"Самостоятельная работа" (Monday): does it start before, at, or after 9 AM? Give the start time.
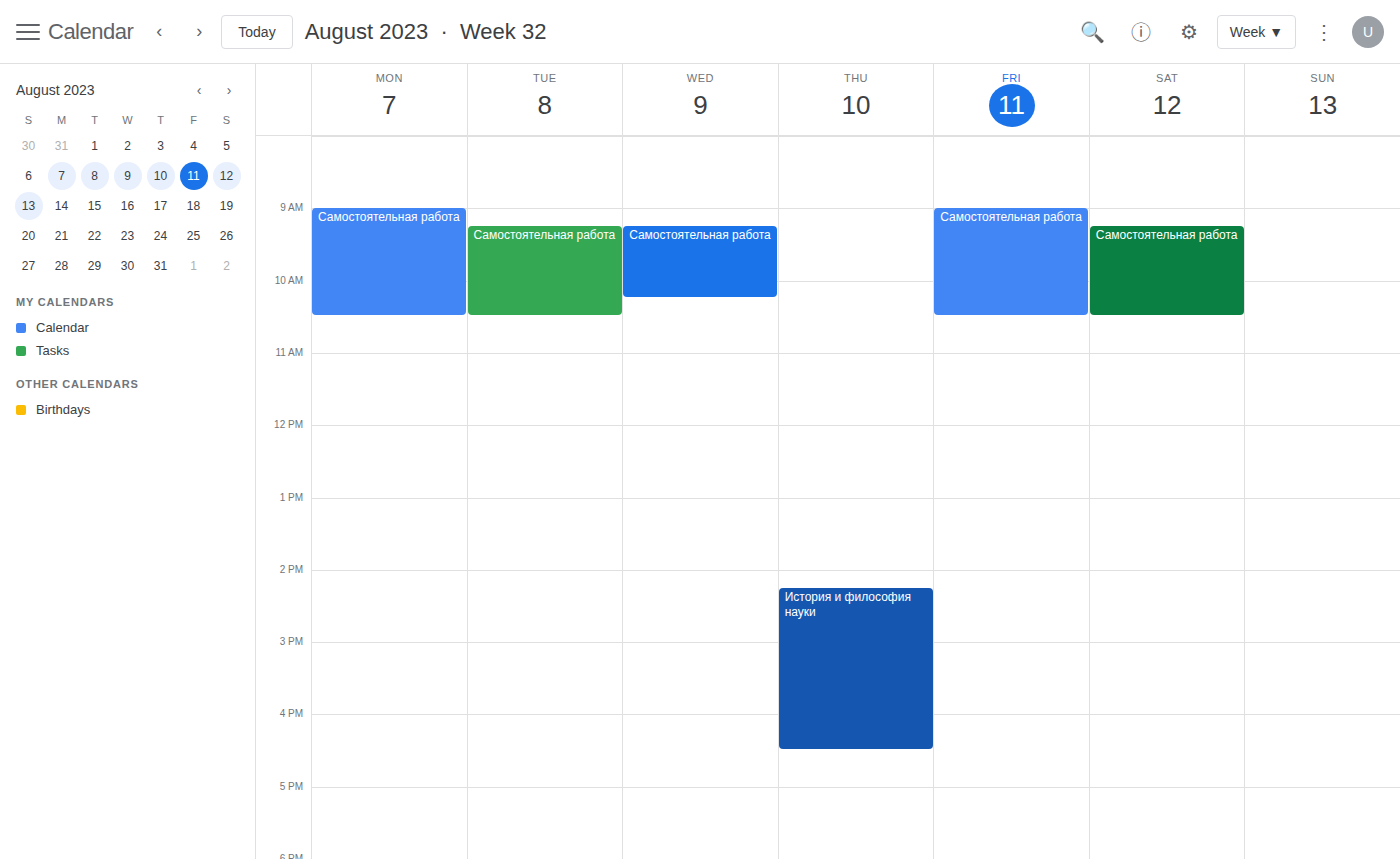
9:00 AM -- exactly at 9 AM, on the 9 AM line.